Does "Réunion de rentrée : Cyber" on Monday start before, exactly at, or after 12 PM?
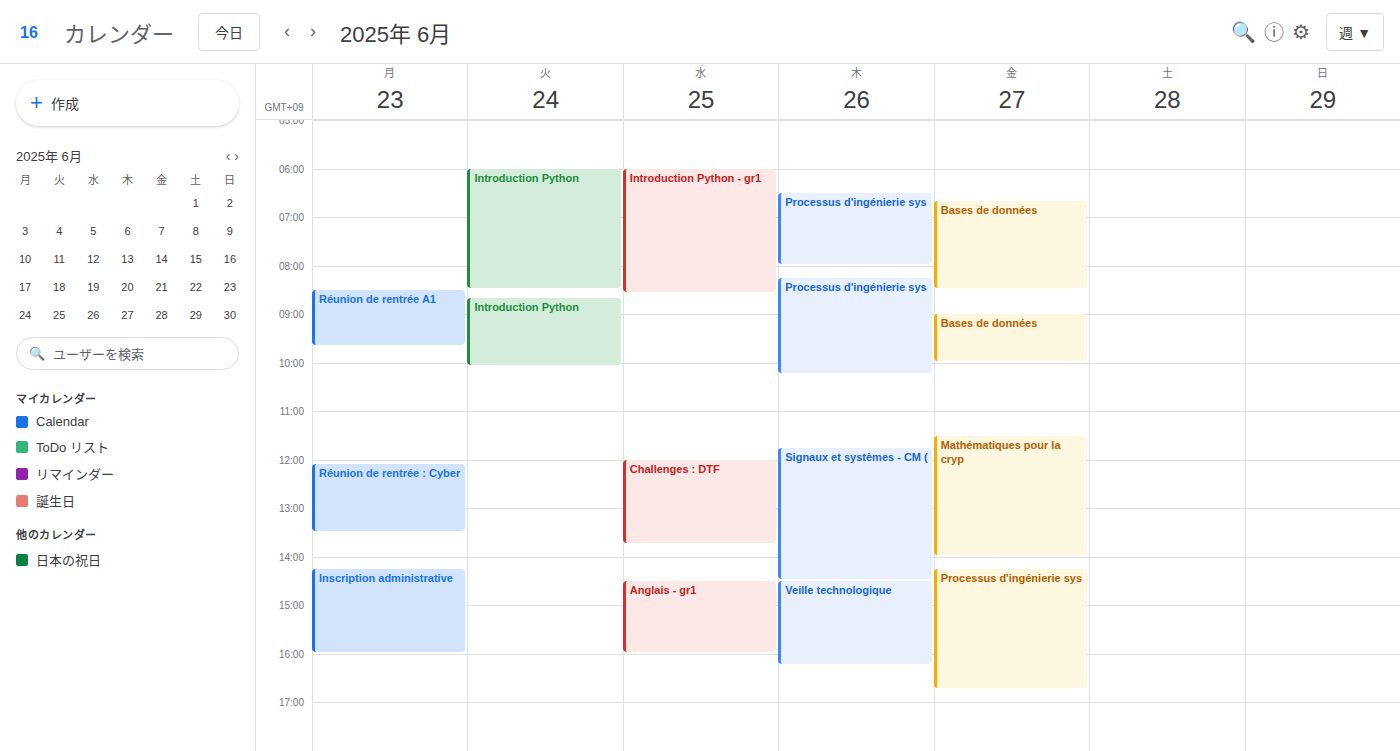
12:05 PM -- after 12 PM, 5 minutes below the 12 PM line.